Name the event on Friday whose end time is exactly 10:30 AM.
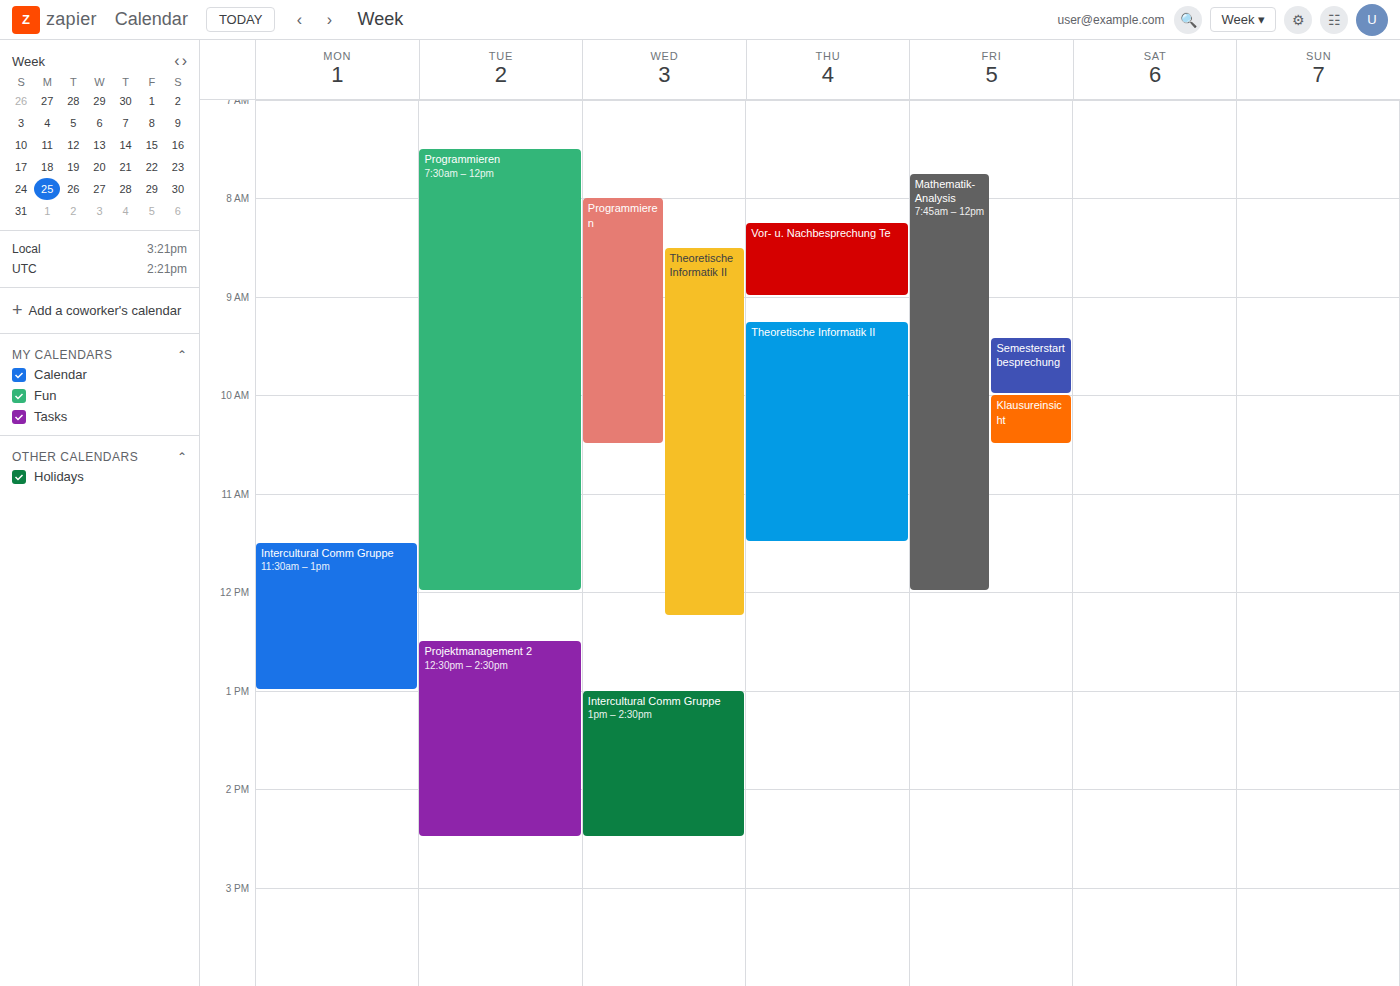
"Klausureinsicht"